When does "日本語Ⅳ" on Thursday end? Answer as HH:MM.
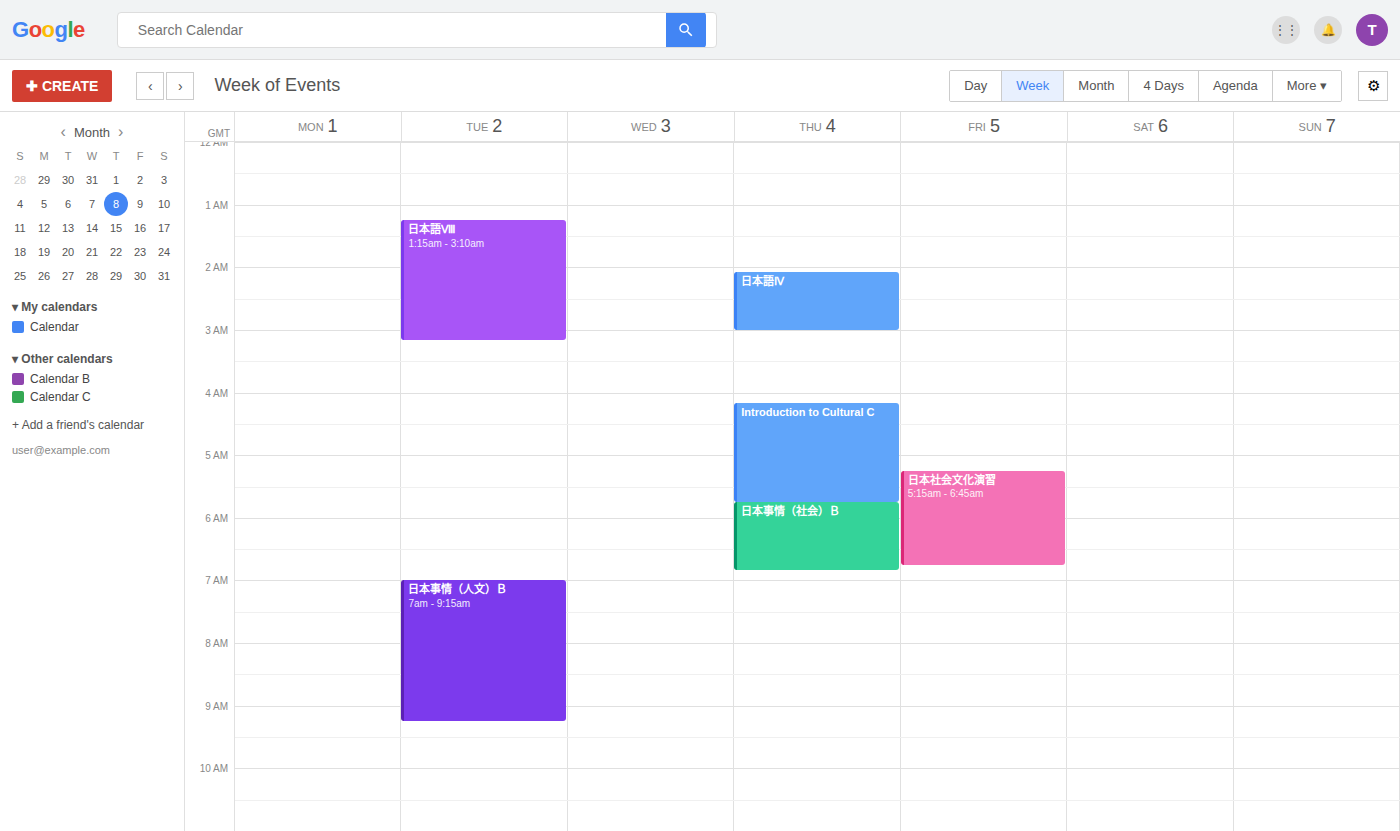
03:00